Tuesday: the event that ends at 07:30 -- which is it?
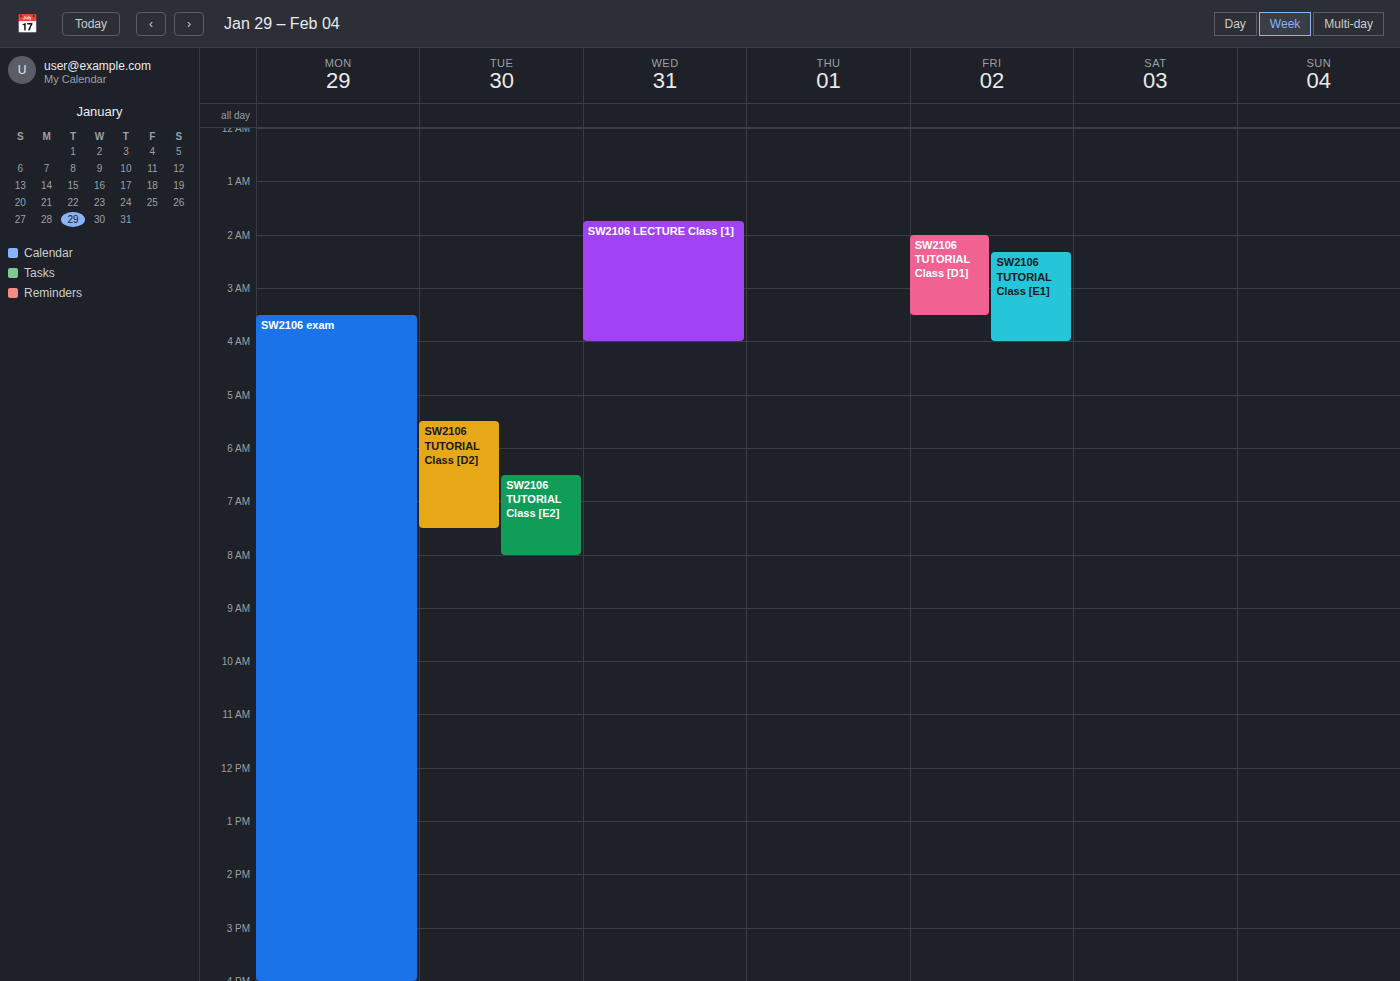
"SW2106 TUTORIAL Class [D2]"